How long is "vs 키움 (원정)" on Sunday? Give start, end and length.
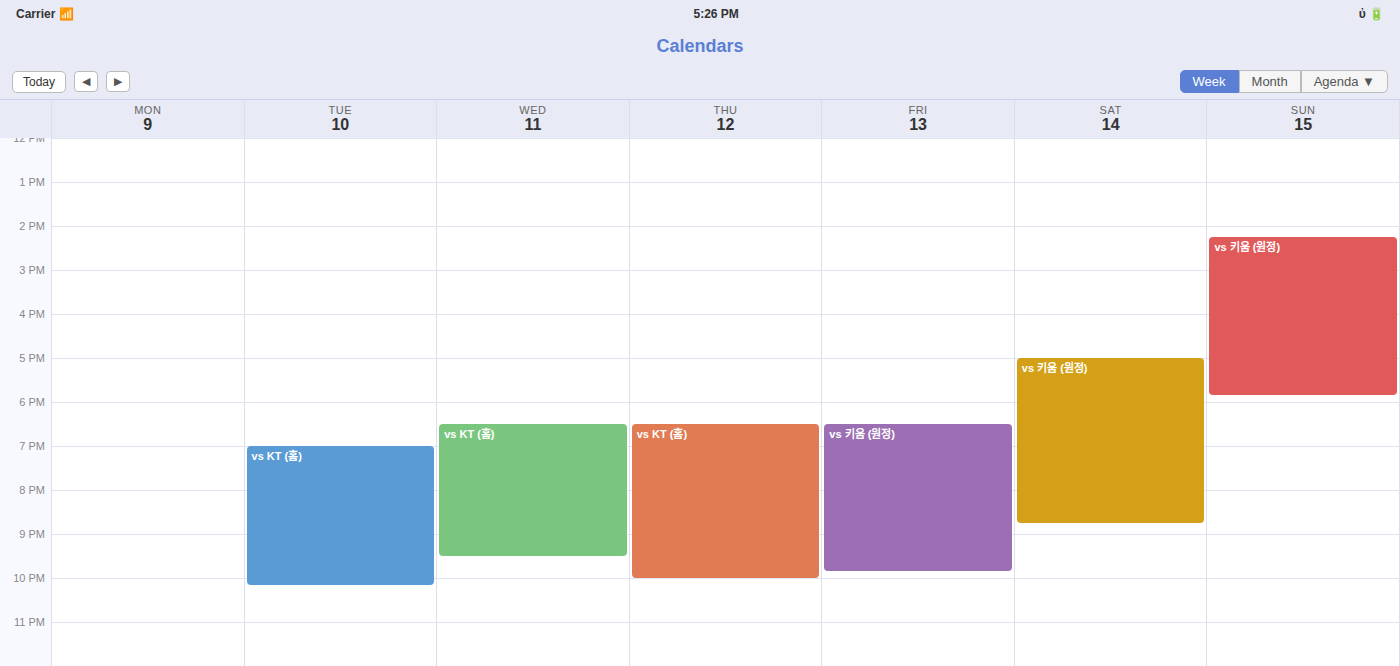
2:15 PM to 5:50 PM, 3 hours 35 minutes